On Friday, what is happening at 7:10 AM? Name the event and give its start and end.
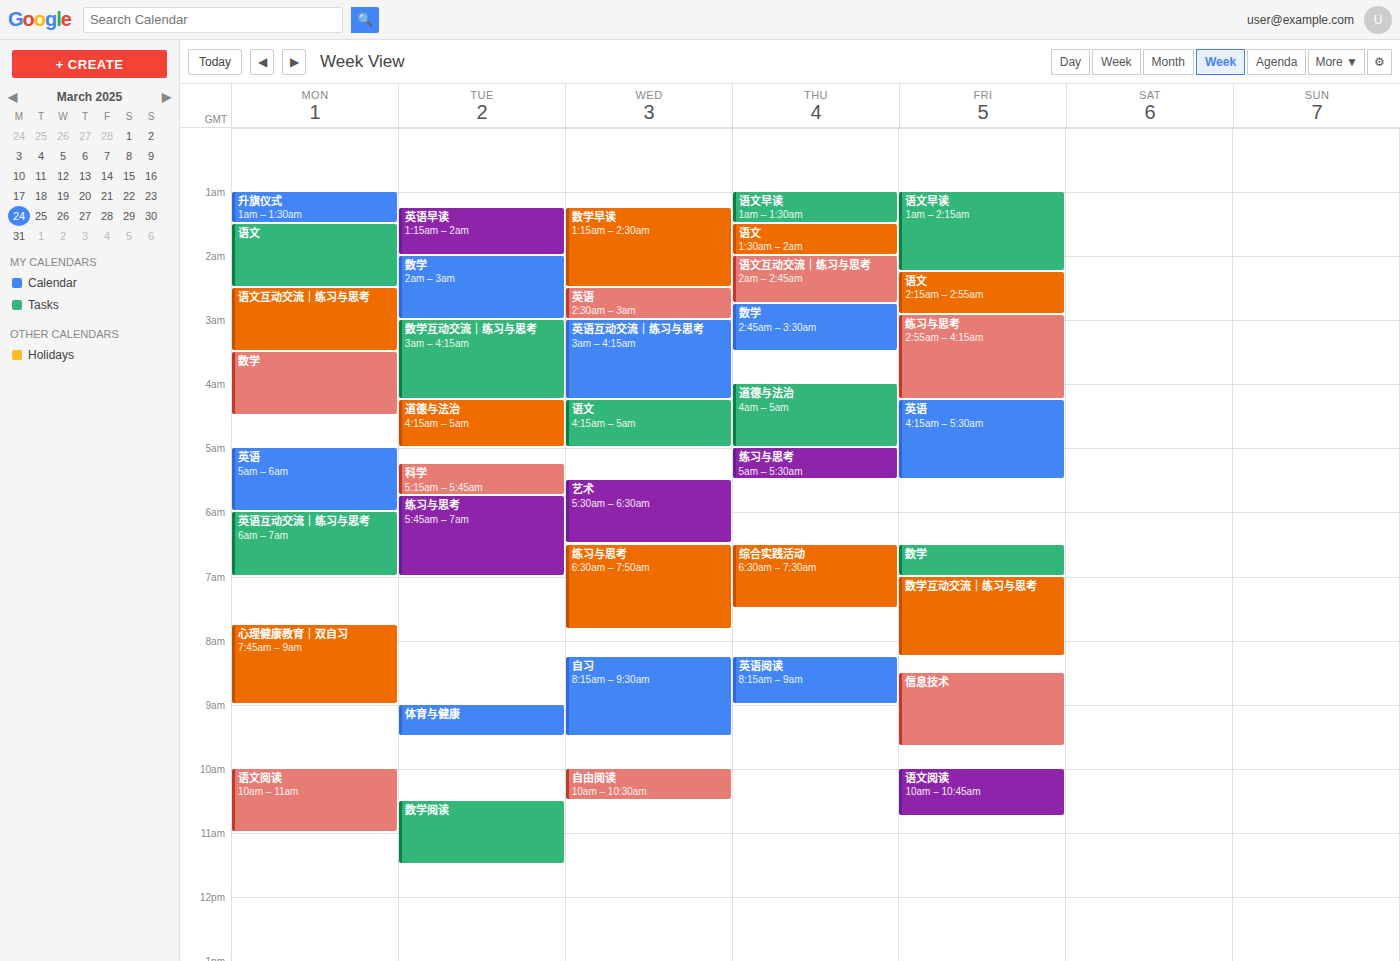
"数学互动交流｜练习与思考", 7:00 AM to 8:15 AM